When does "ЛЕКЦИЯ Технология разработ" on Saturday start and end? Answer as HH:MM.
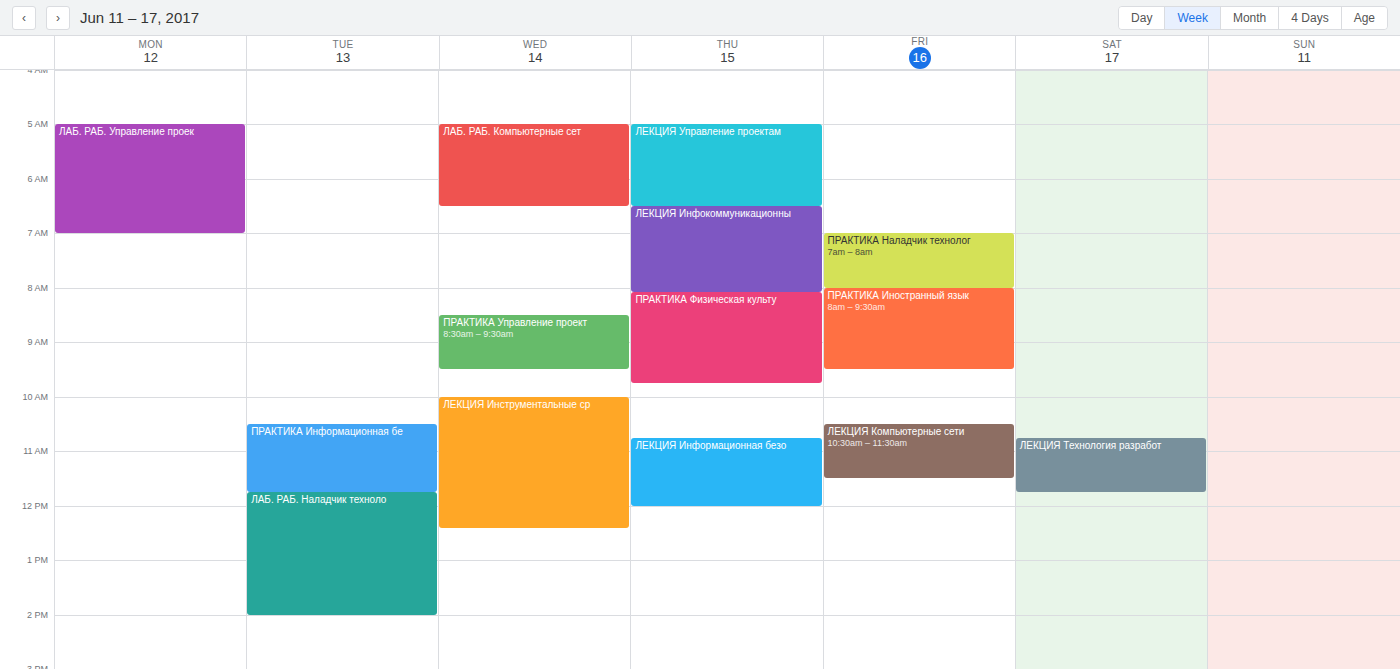
10:45 to 11:45